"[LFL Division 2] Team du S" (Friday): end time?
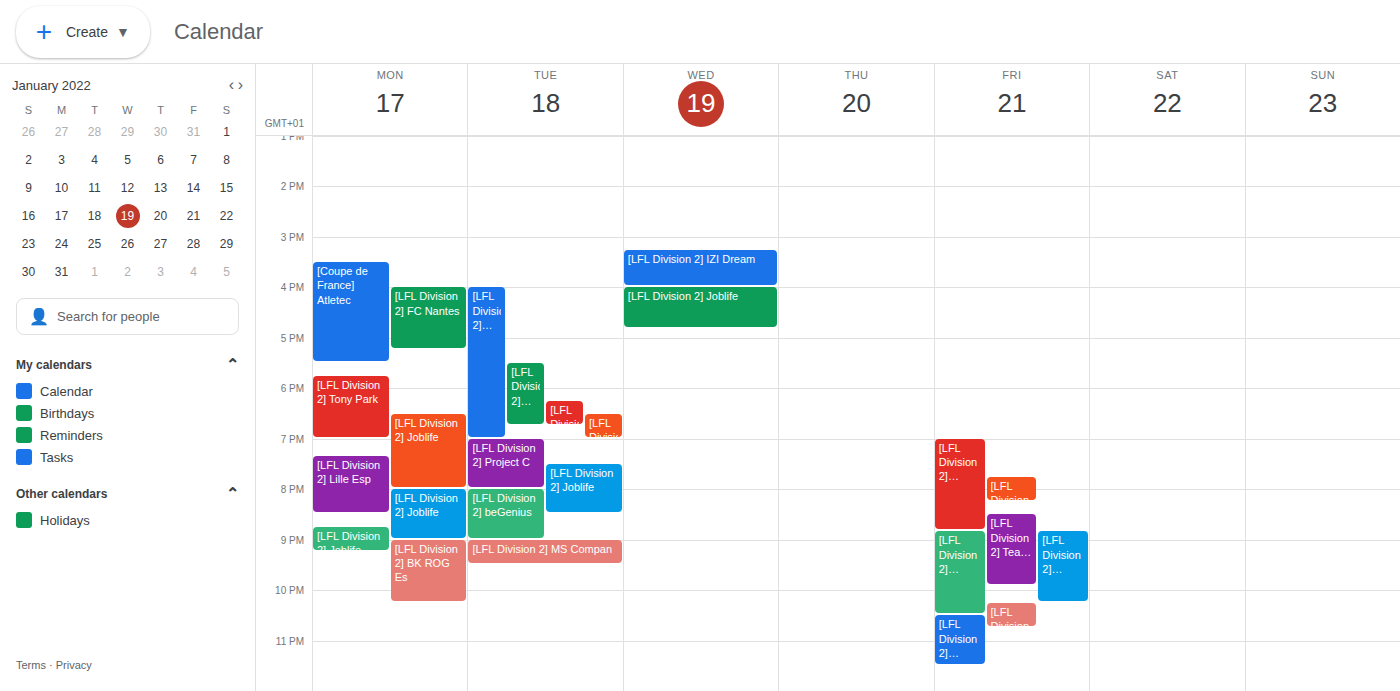
9:55 PM